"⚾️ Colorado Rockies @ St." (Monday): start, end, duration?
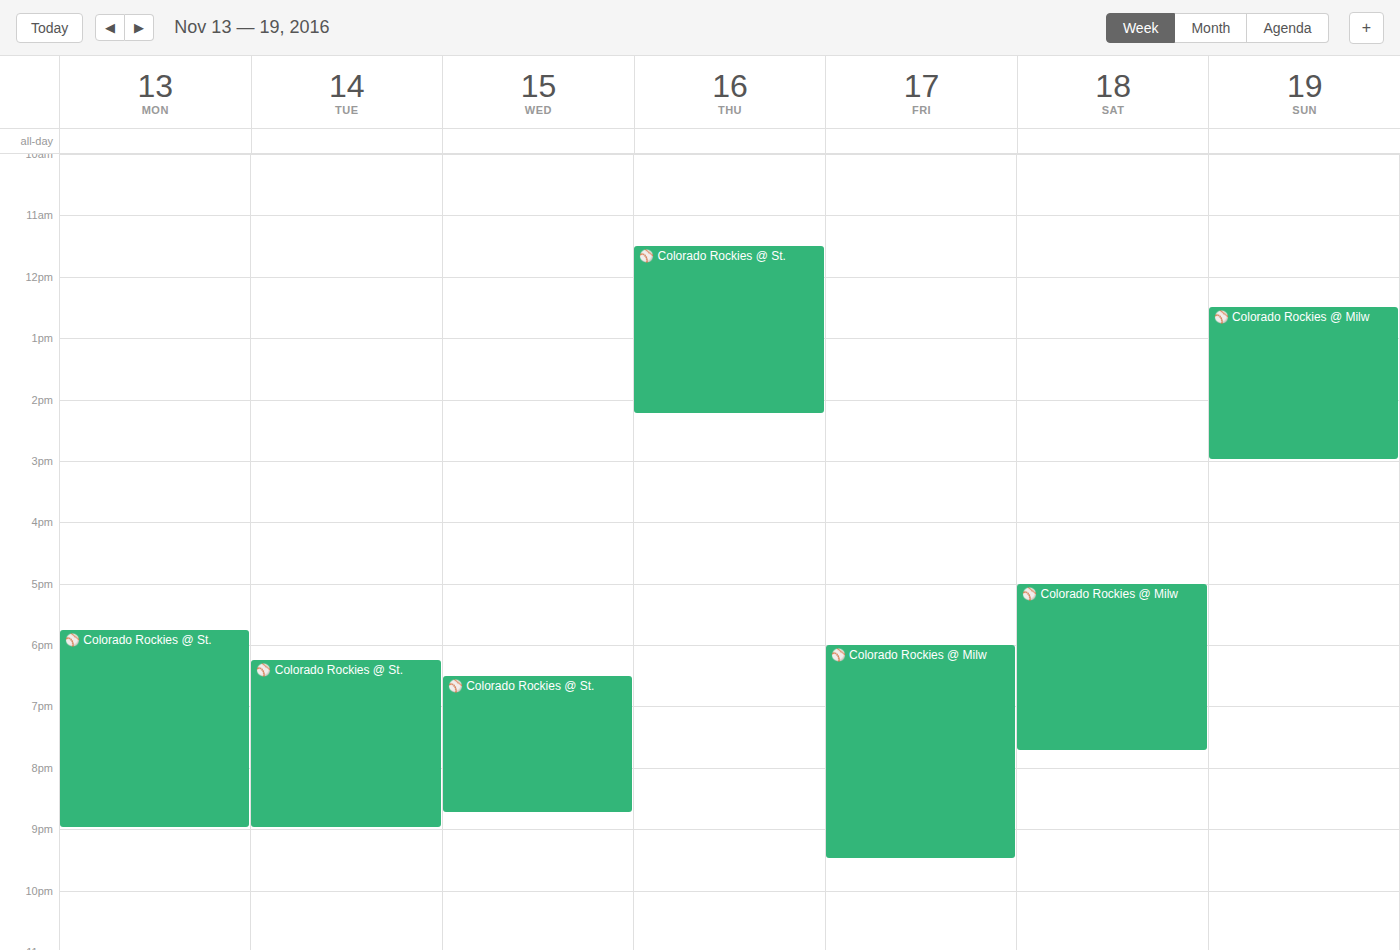
5:45 PM to 9:00 PM, 3 hours 15 minutes